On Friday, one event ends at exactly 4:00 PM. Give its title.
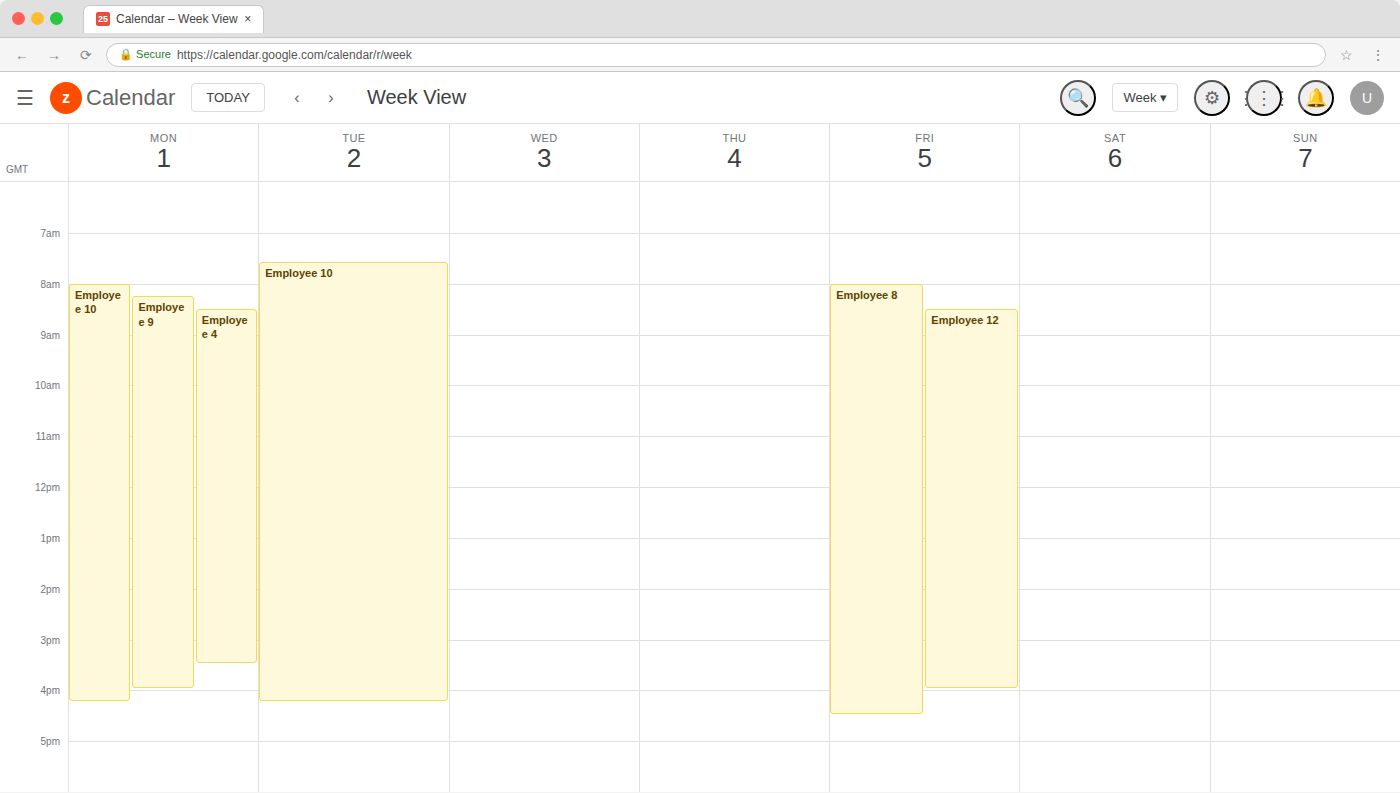
"Employee 12"